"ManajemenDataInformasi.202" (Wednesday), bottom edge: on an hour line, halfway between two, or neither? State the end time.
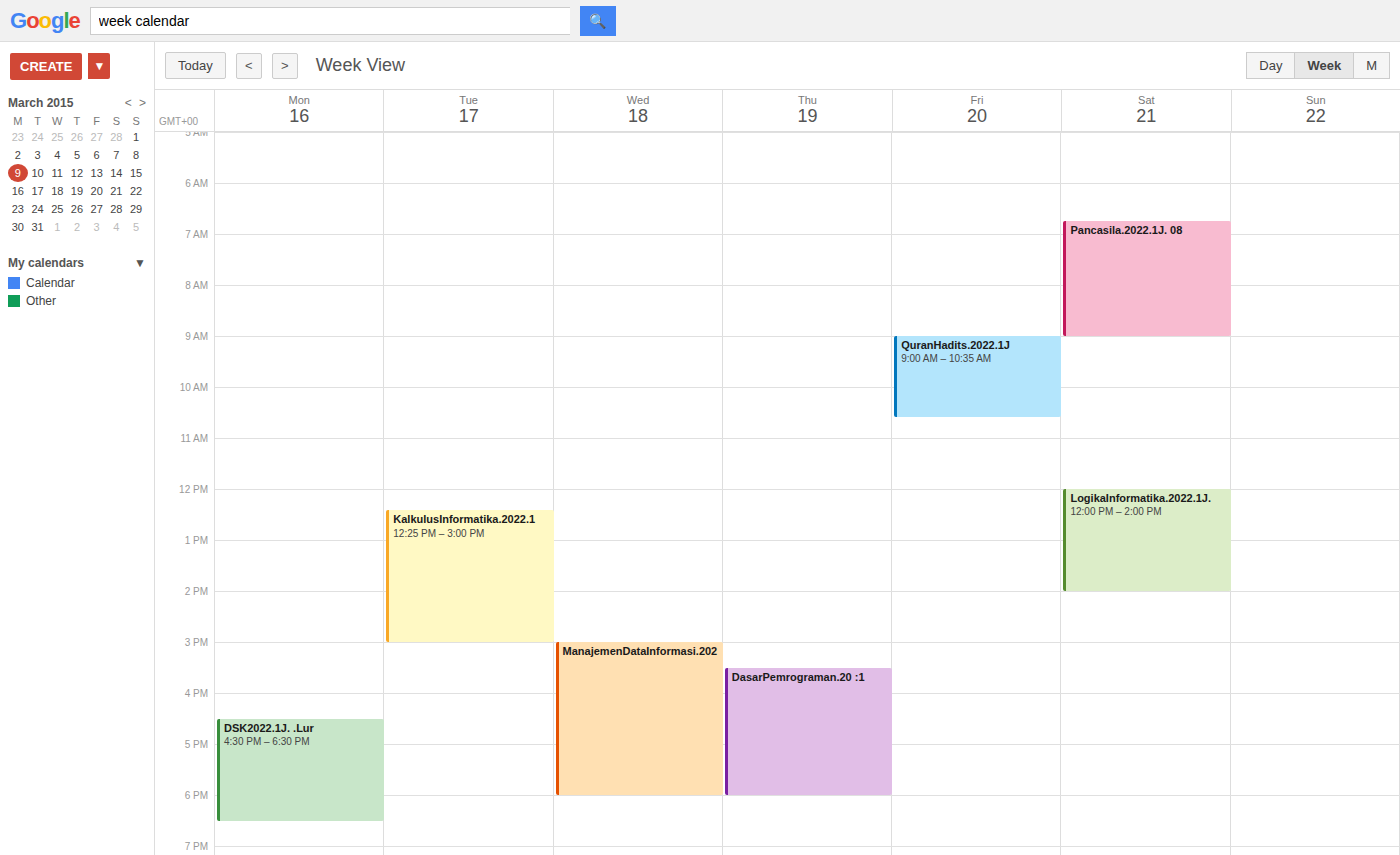
6:00 PM -- exactly on the 6 PM line.